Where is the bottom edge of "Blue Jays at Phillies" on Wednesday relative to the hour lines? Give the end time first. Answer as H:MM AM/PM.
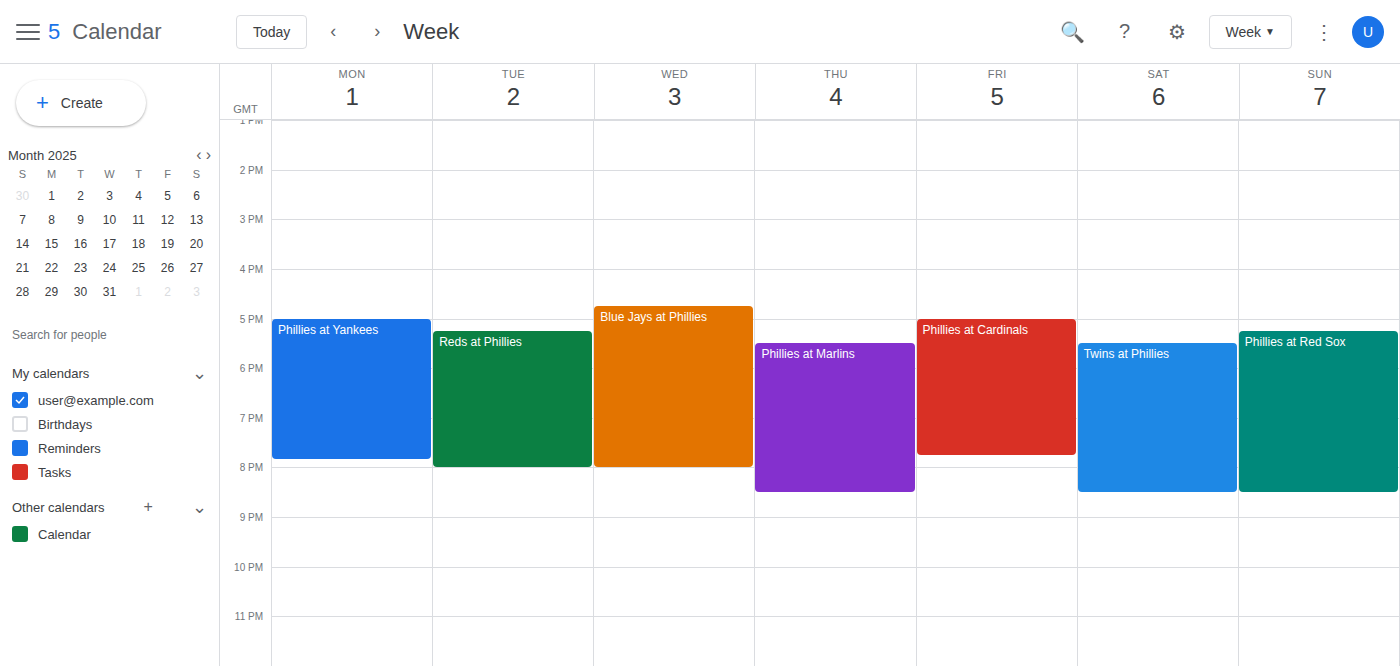
8:00 PM -- exactly on the 8 PM line.